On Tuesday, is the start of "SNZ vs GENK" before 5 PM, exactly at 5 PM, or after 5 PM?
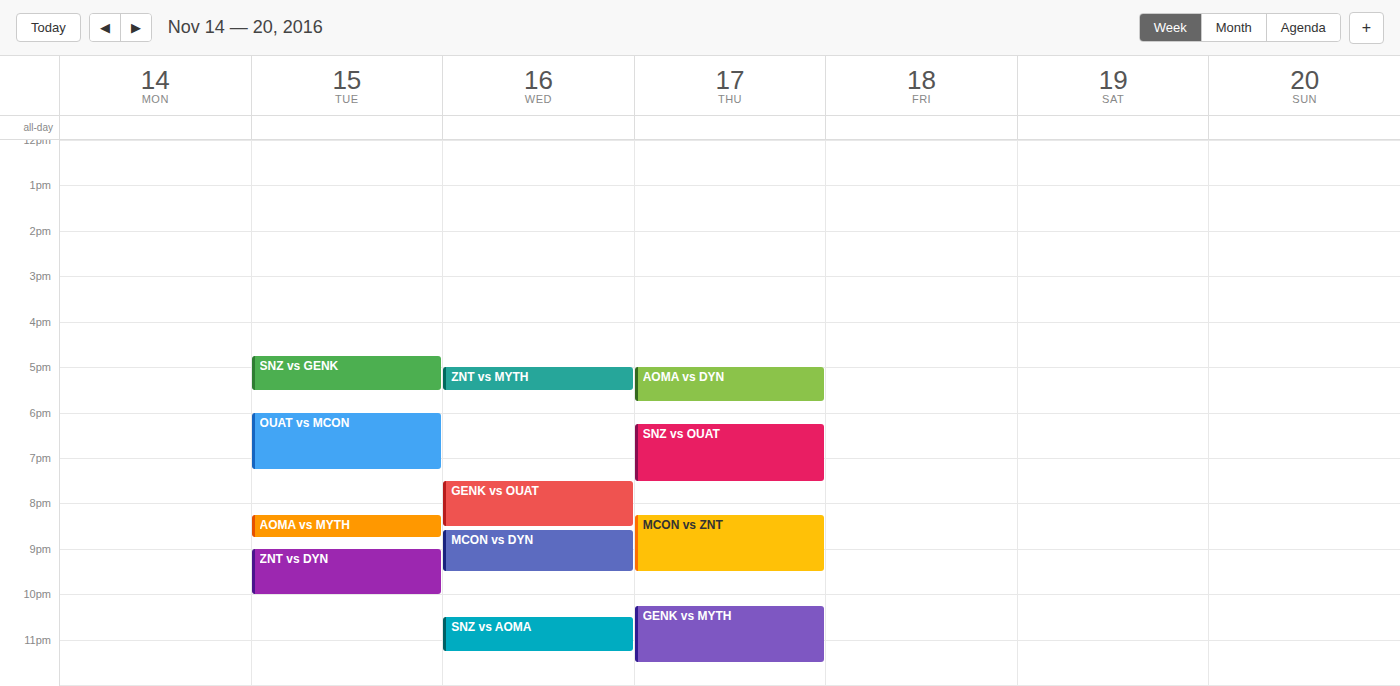
4:45 PM -- before 5 PM, 15 minutes above the 5 PM line.